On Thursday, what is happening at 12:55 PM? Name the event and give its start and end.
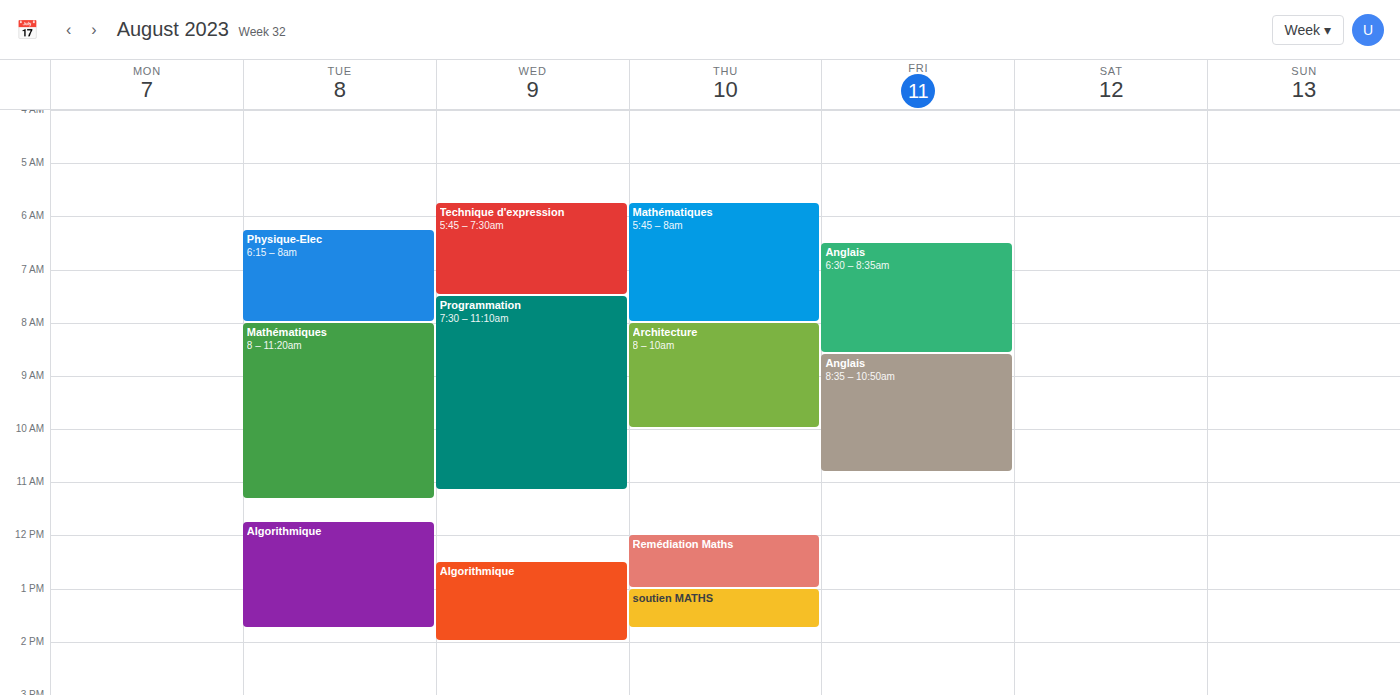
"Remédiation Maths", 12:00 PM to 1:00 PM